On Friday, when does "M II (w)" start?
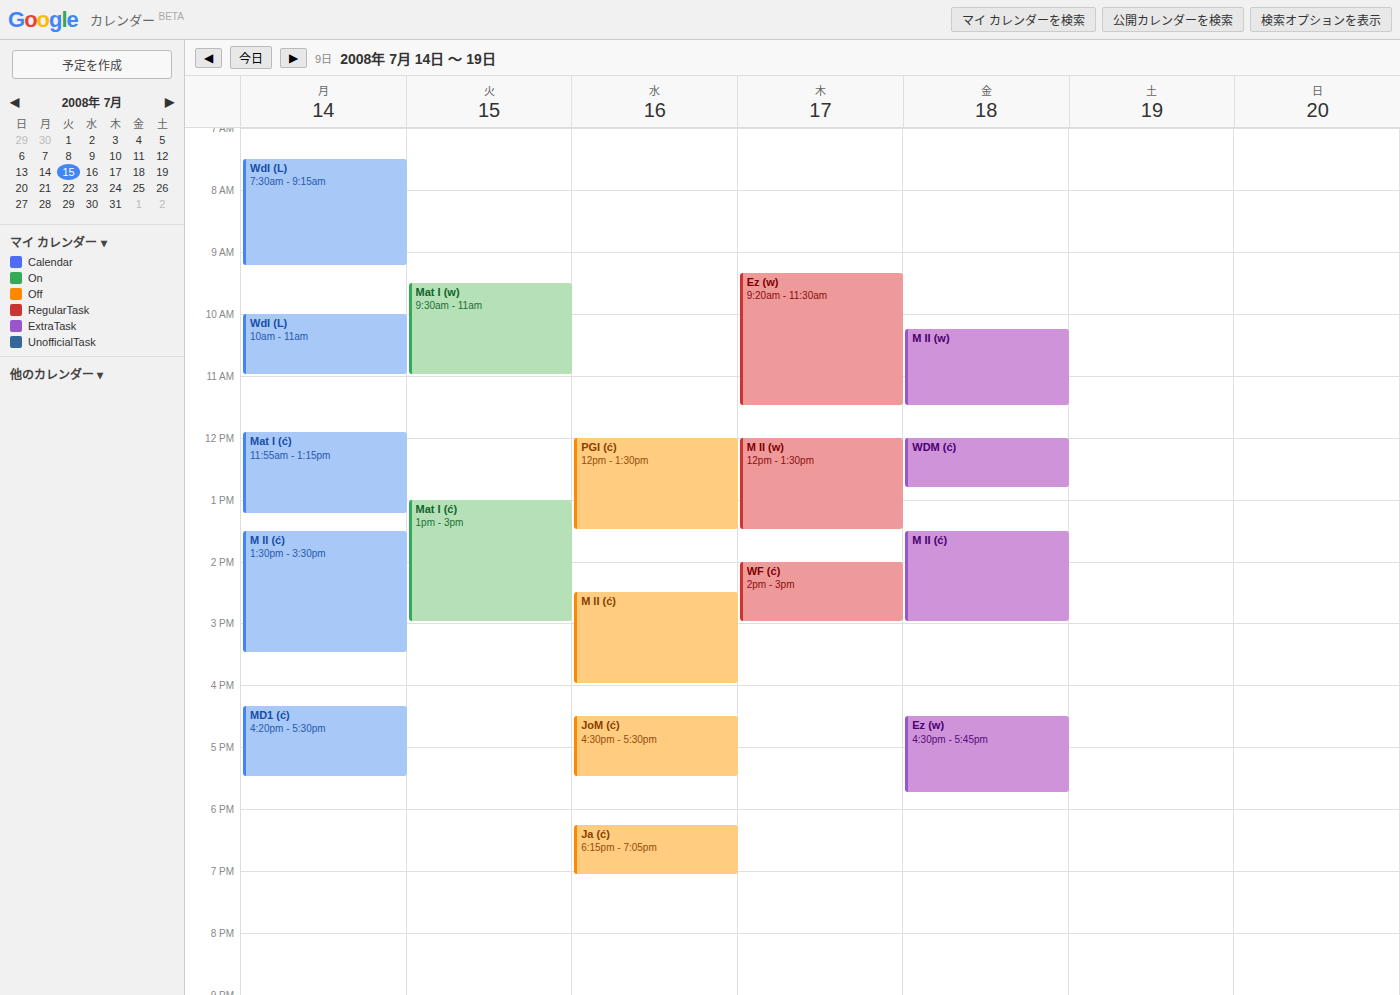
10:15